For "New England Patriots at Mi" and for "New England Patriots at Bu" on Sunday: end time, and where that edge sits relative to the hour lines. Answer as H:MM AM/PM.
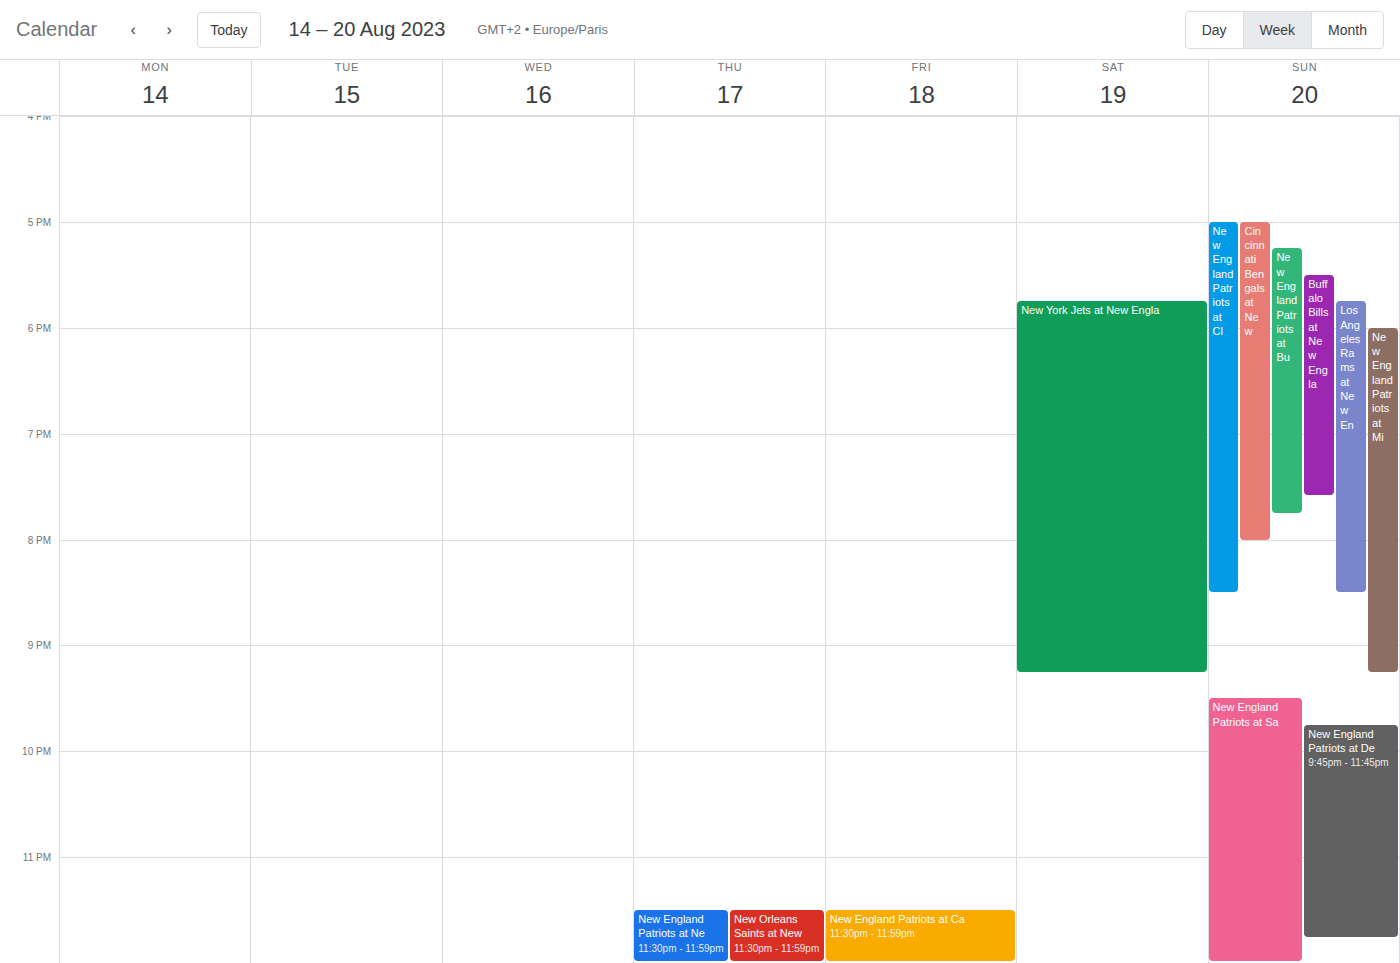
"New England Patriots at Mi": 9:15 PM, neither: a quarter of the way from the 9 PM line to the 10 PM line. "New England Patriots at Bu": 7:45 PM, neither: three quarters of the way from the 7 PM line to the 8 PM line.